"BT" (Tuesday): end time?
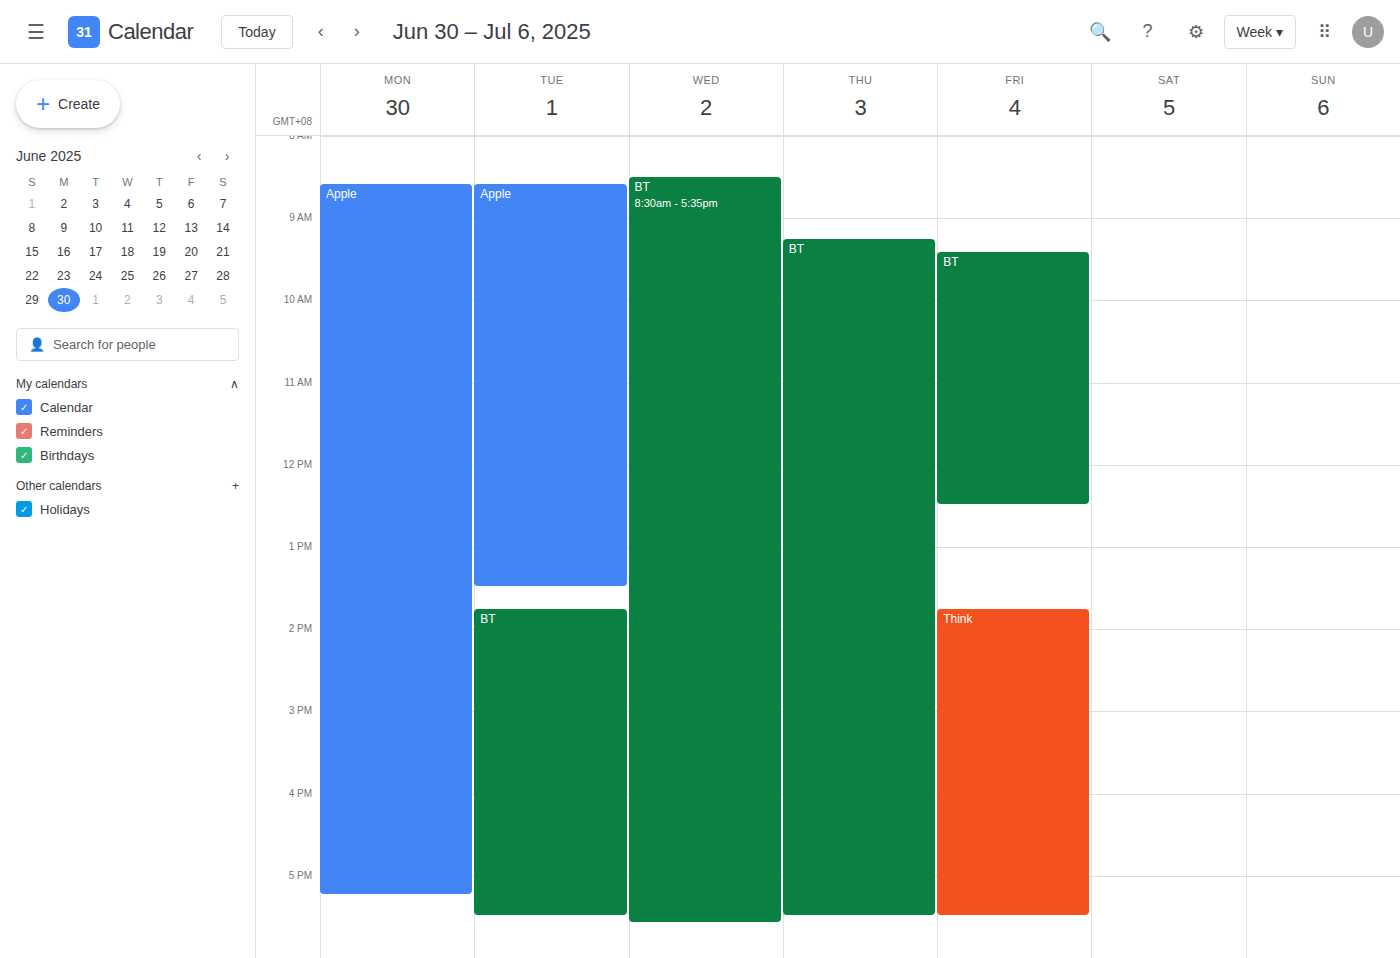
5:30 PM